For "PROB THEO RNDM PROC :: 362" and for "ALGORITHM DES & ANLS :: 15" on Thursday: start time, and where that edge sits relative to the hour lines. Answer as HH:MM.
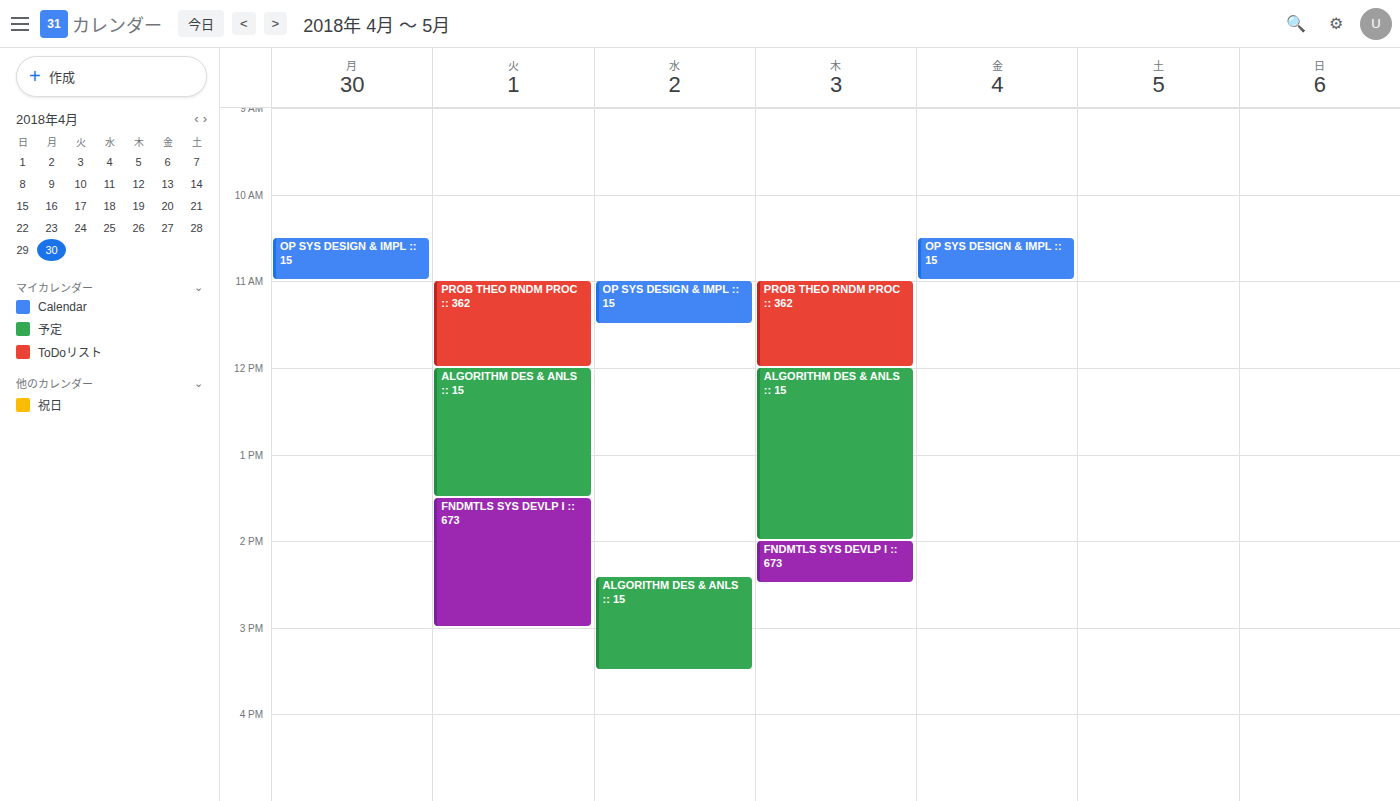
"PROB THEO RNDM PROC :: 362": 11:00, exactly on the 11:00 line. "ALGORITHM DES & ANLS :: 15": 12:00, exactly on the 12:00 line.